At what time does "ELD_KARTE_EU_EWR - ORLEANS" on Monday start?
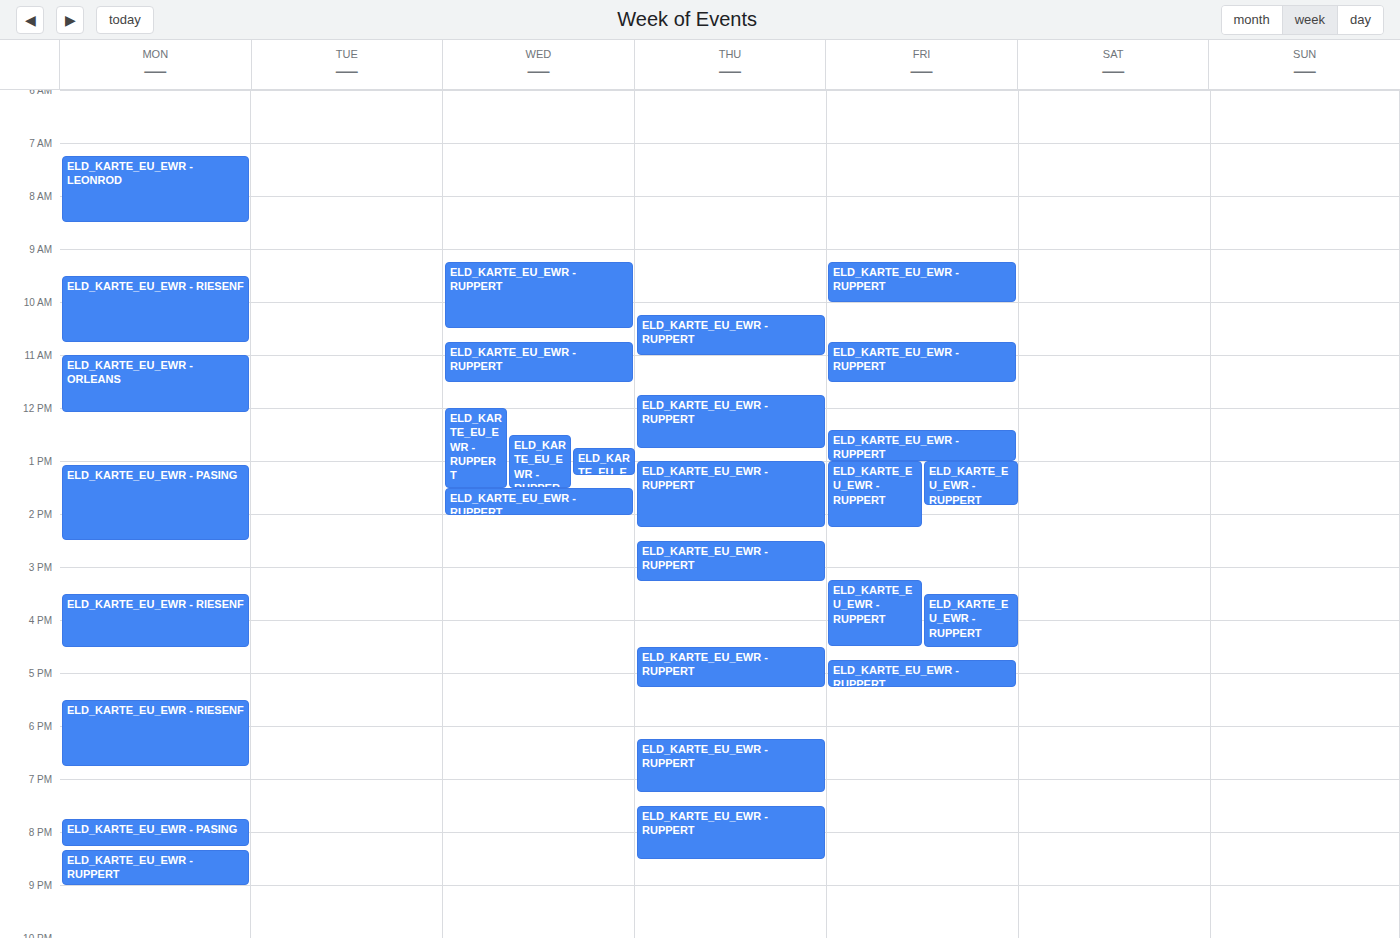
11:00 AM